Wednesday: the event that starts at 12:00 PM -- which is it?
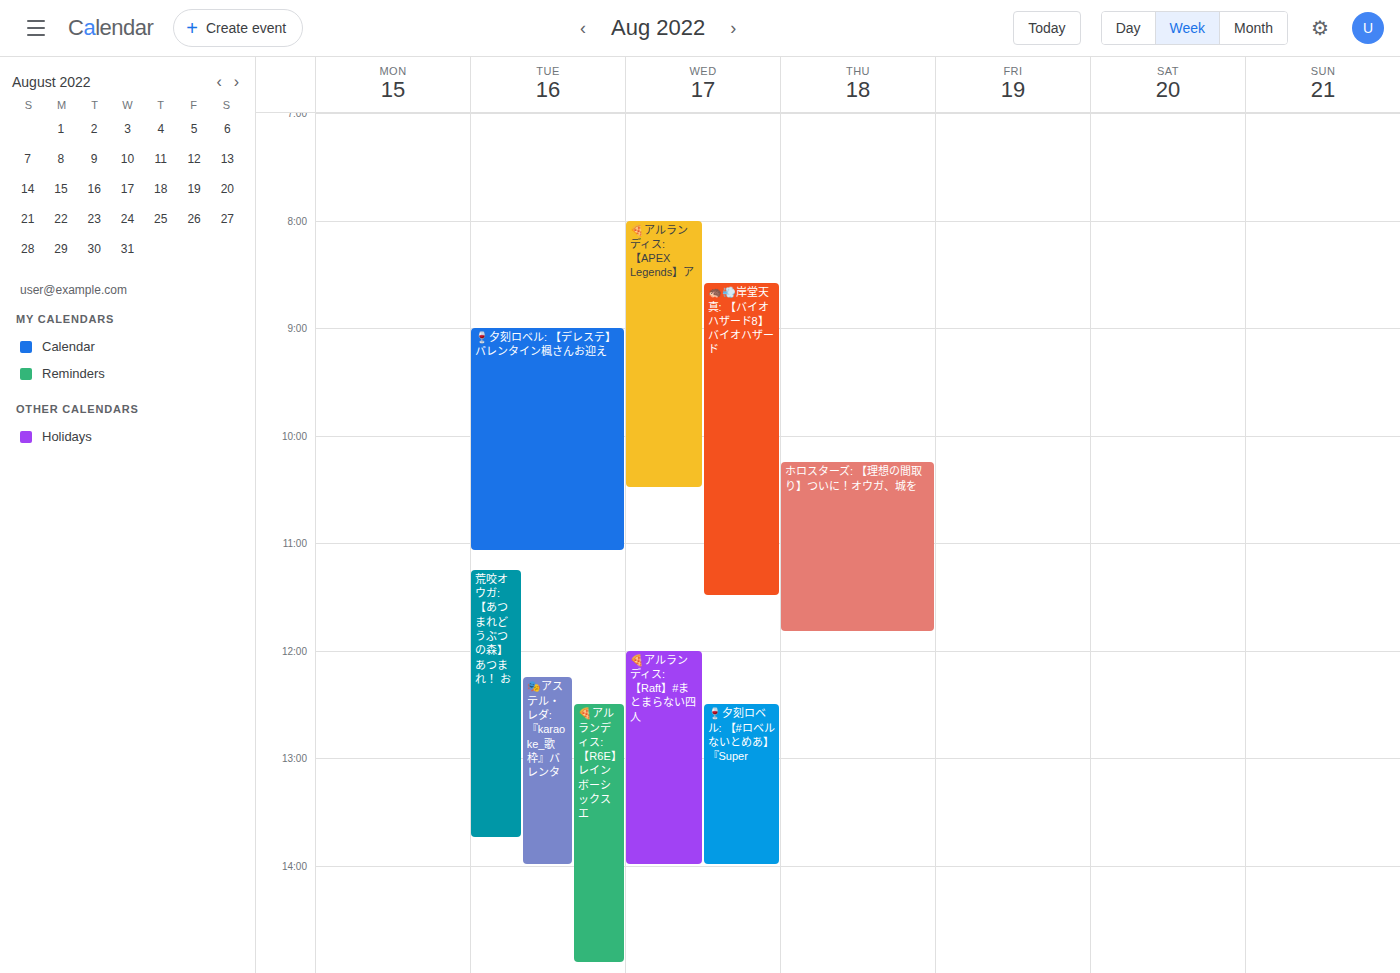
"🍕アルランディス: 【Raft】#まとまらない四人"